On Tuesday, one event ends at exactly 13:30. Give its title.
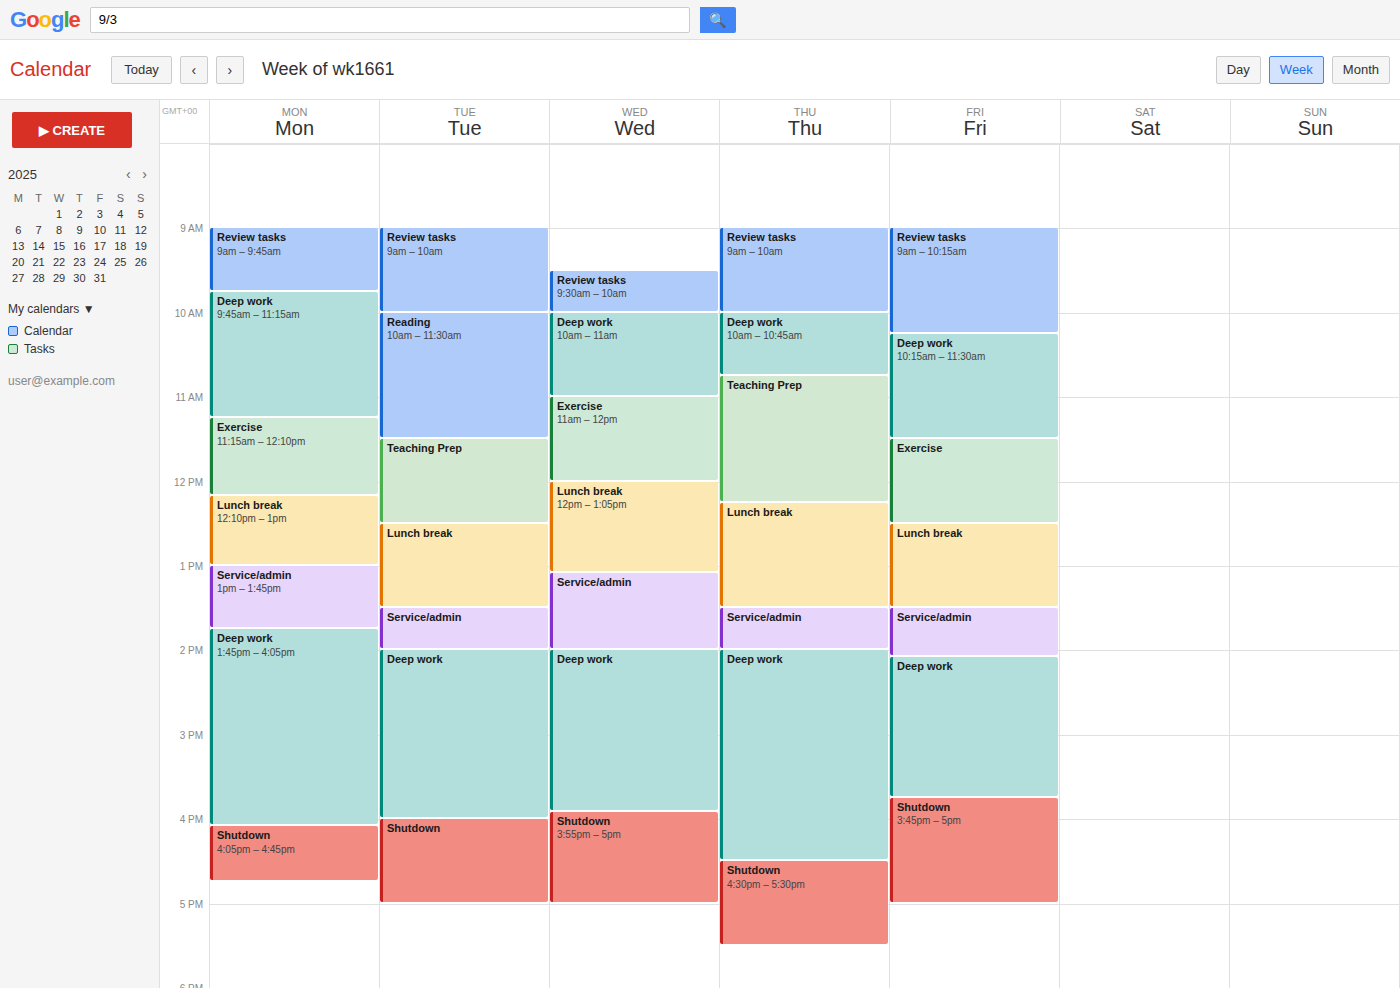
"Lunch break"